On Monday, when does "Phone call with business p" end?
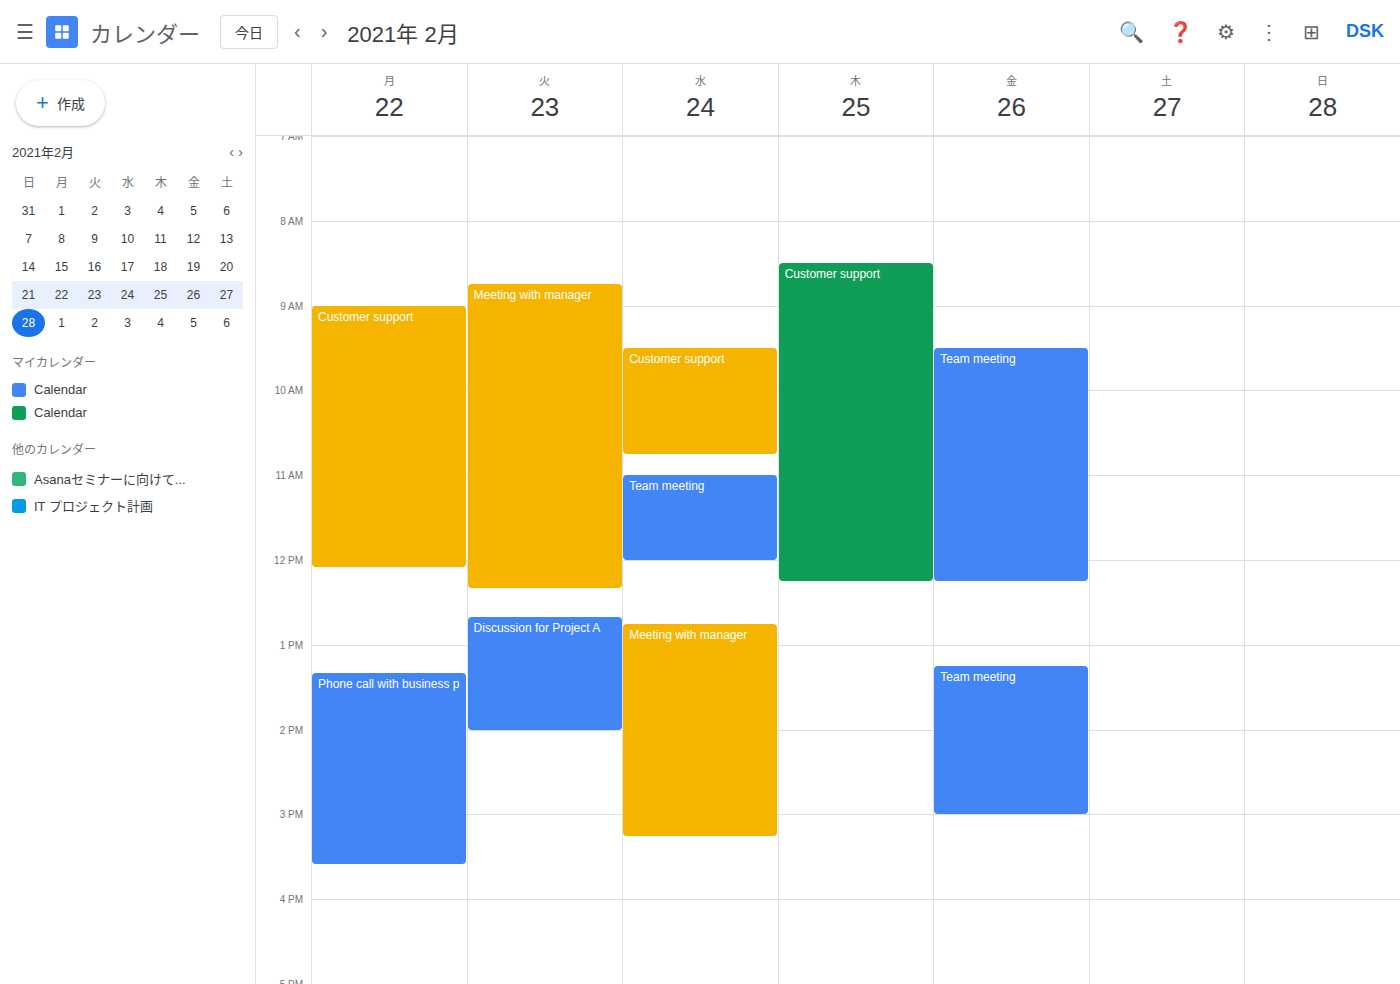
15:35